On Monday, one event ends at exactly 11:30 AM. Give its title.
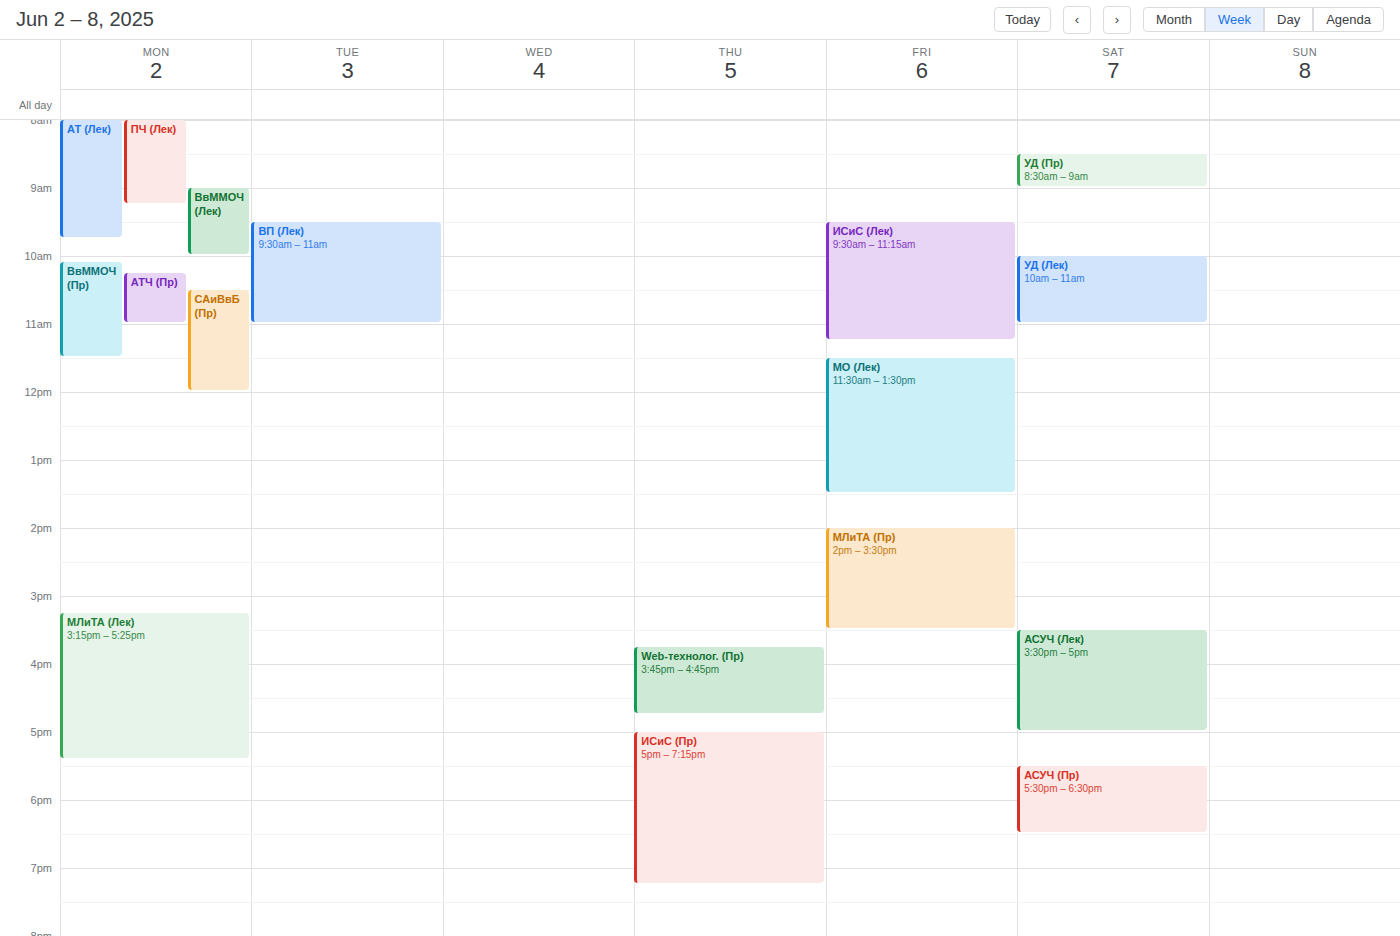
"ВвММОЧ (Пр)"